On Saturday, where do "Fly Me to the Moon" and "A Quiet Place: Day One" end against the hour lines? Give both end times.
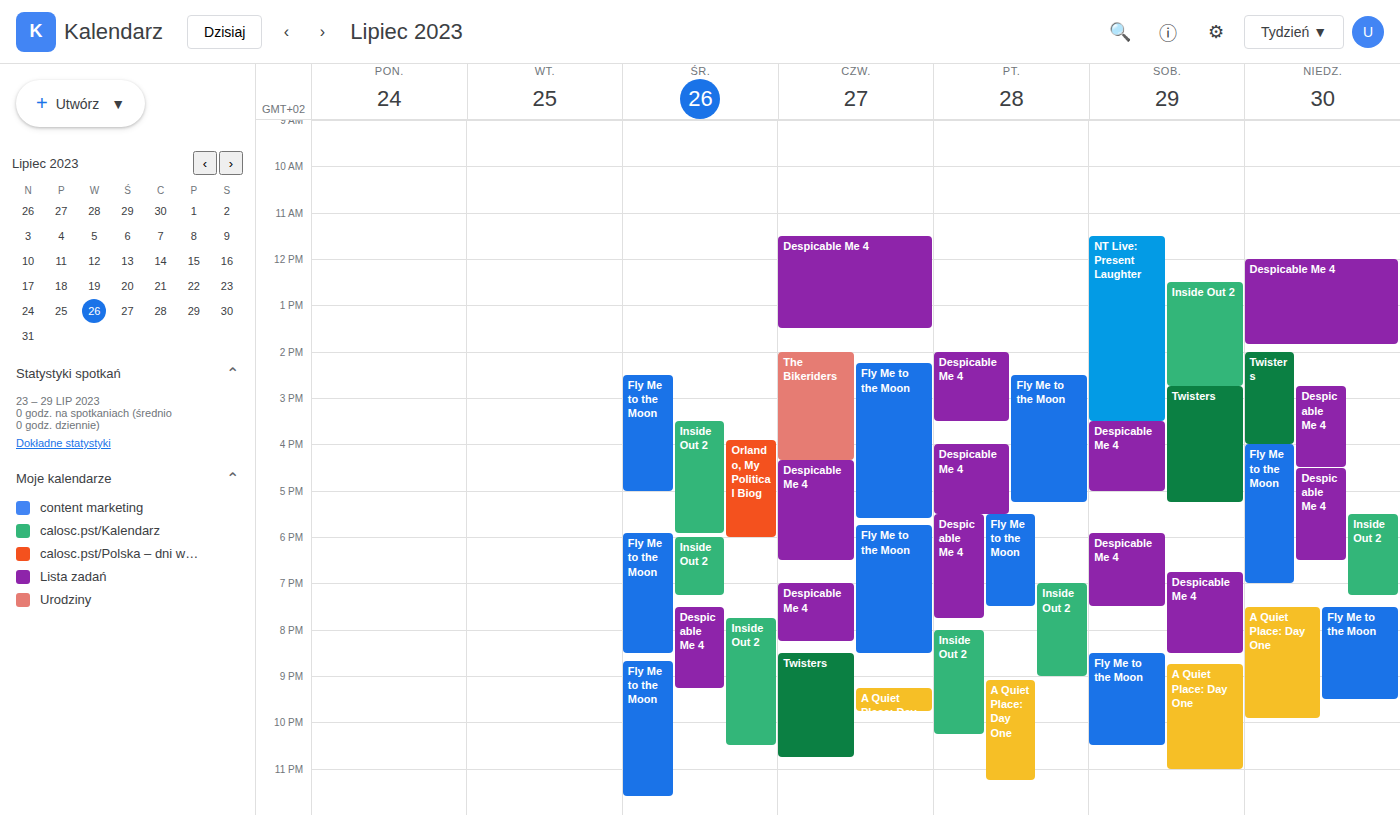
"Fly Me to the Moon": 10:30 PM, halfway between the 10 PM and 11 PM lines. "A Quiet Place: Day One": 11:00 PM, exactly on the 11 PM line.